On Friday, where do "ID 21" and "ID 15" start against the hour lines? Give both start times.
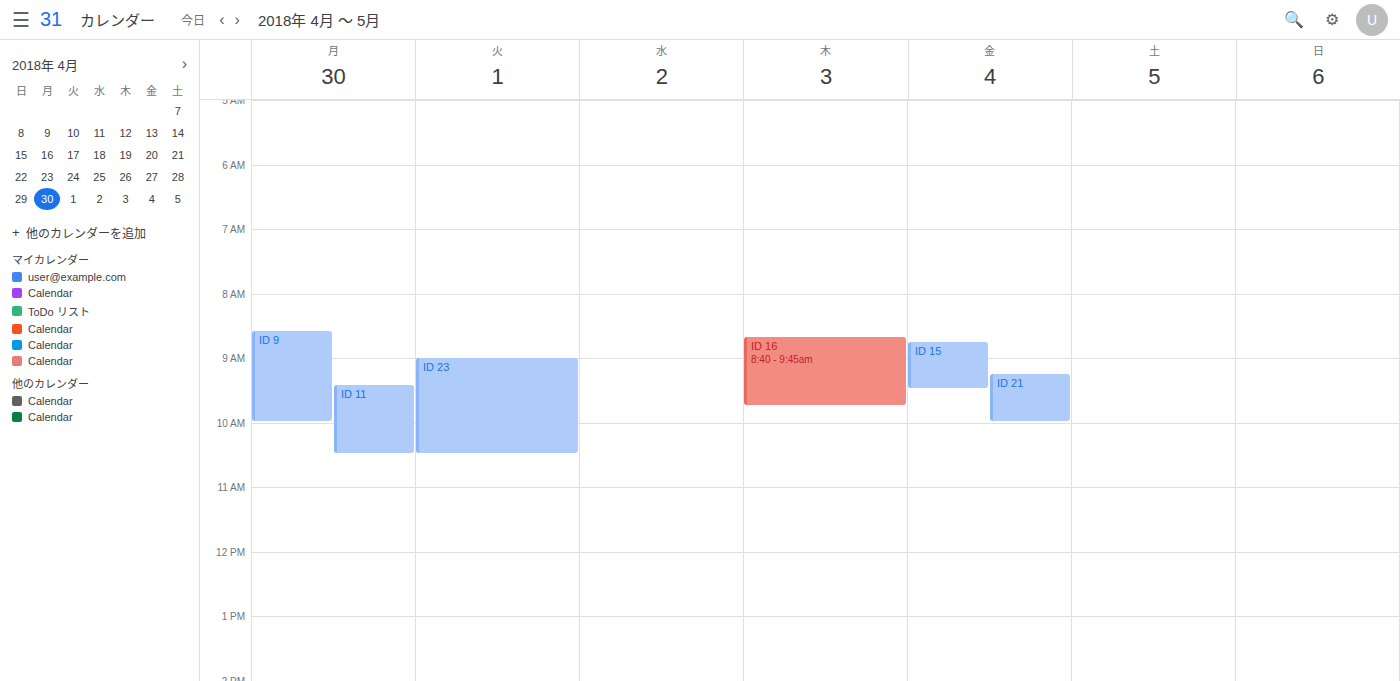
"ID 21": 9:15 AM, neither: a quarter of the way from the 9 AM line to the 10 AM line. "ID 15": 8:45 AM, neither: three quarters of the way from the 8 AM line to the 9 AM line.